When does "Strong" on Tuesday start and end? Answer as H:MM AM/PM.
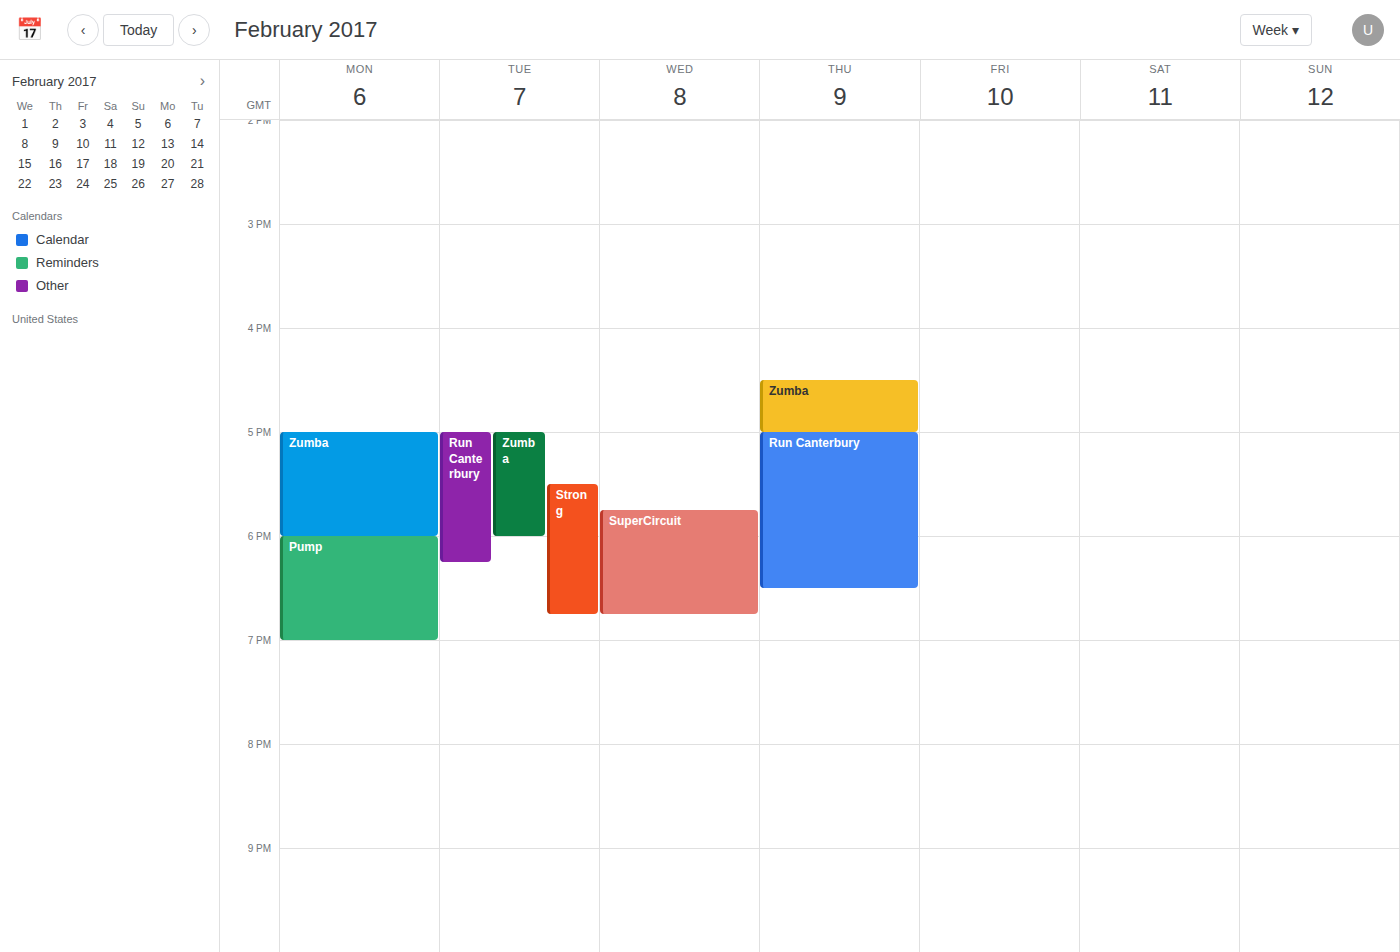
5:30 PM to 6:45 PM